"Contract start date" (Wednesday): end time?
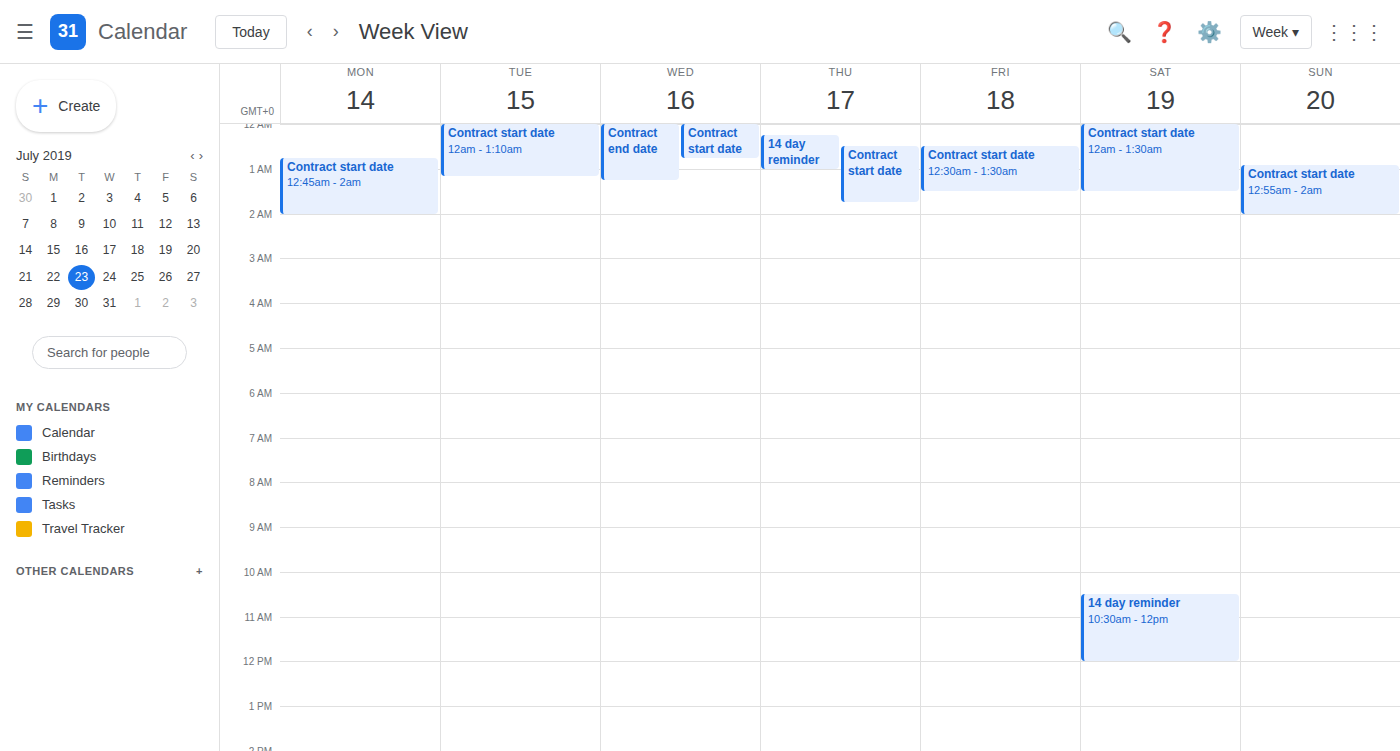
12:45 AM